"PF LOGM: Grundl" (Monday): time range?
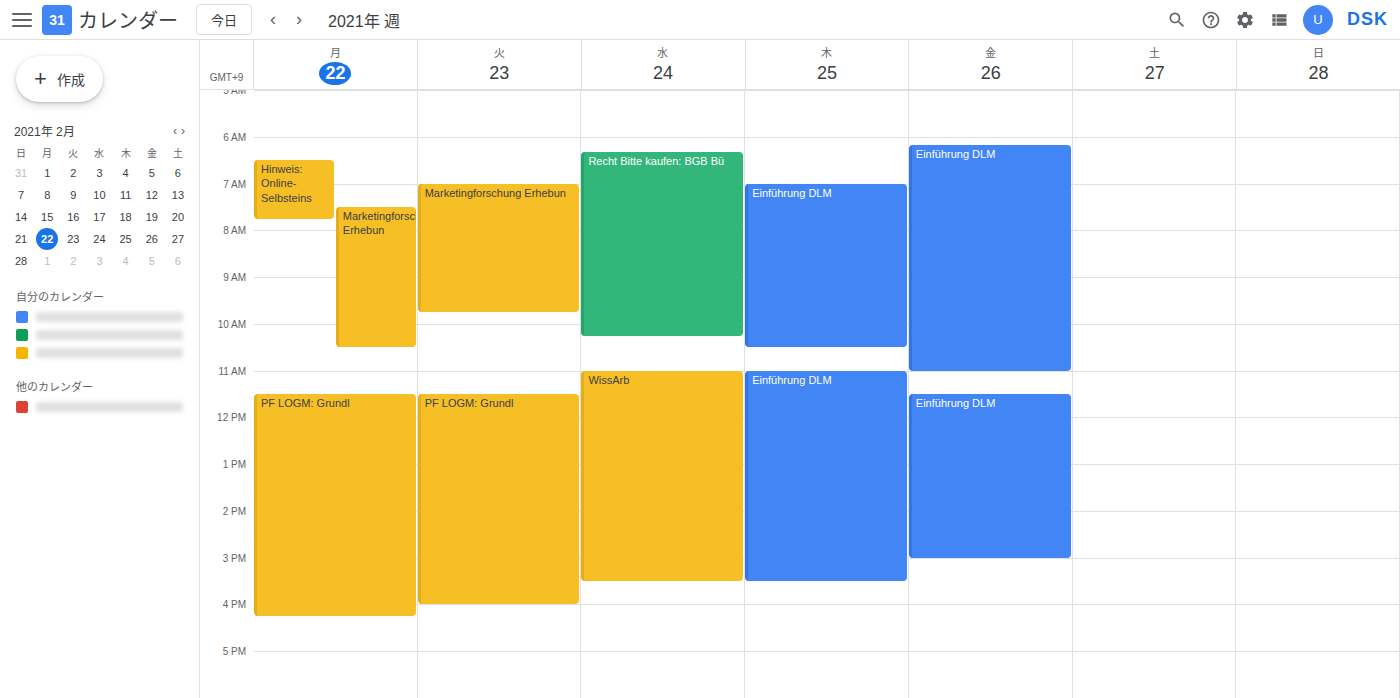
11:30 AM to 4:15 PM